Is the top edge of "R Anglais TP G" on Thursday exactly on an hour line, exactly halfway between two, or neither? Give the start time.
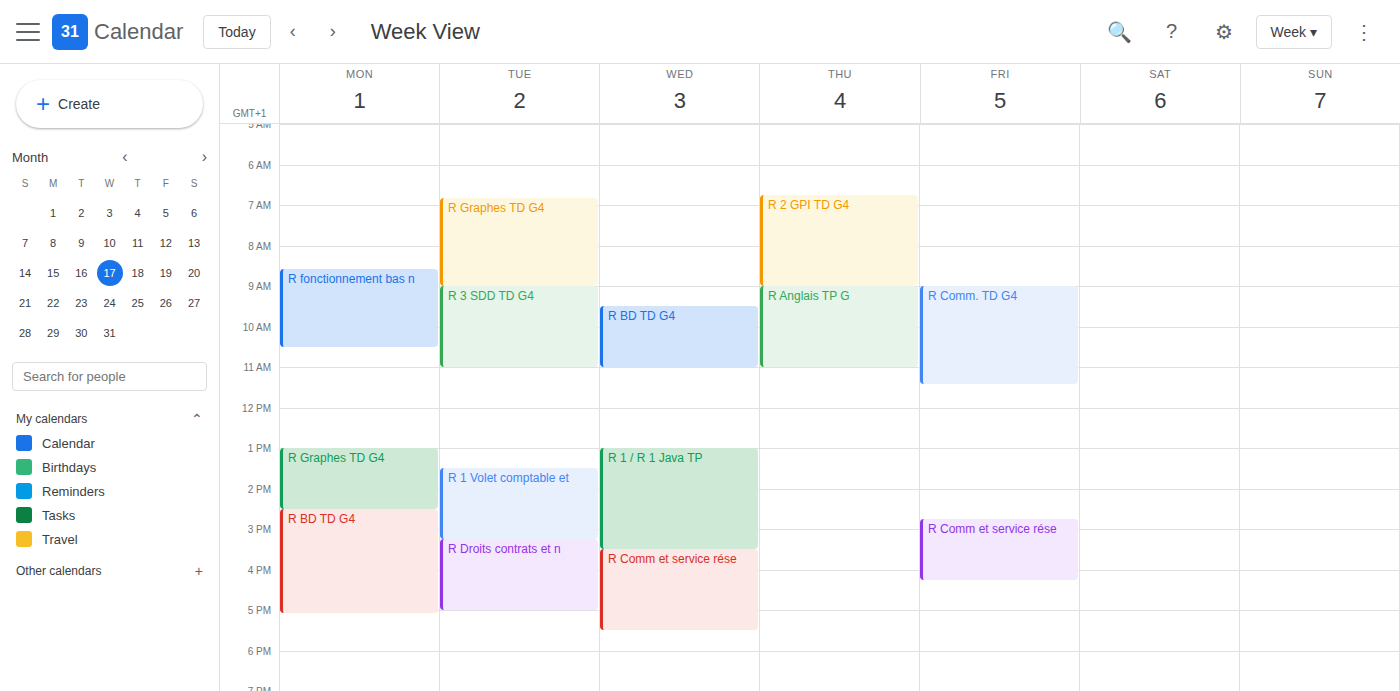
9:00 AM -- exactly on the 9 AM line.